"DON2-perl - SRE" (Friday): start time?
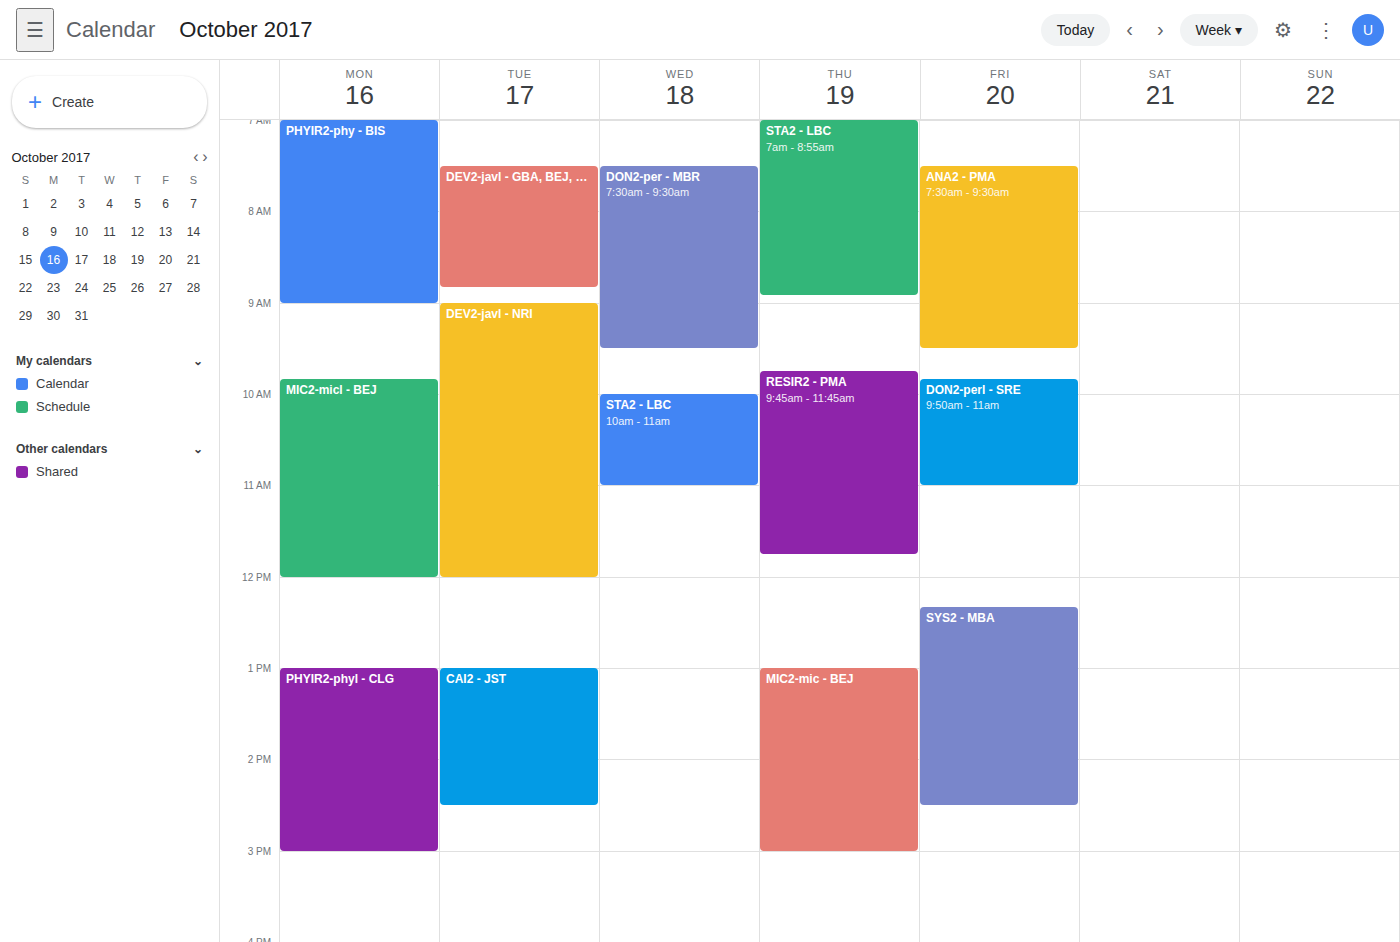
9:50 AM